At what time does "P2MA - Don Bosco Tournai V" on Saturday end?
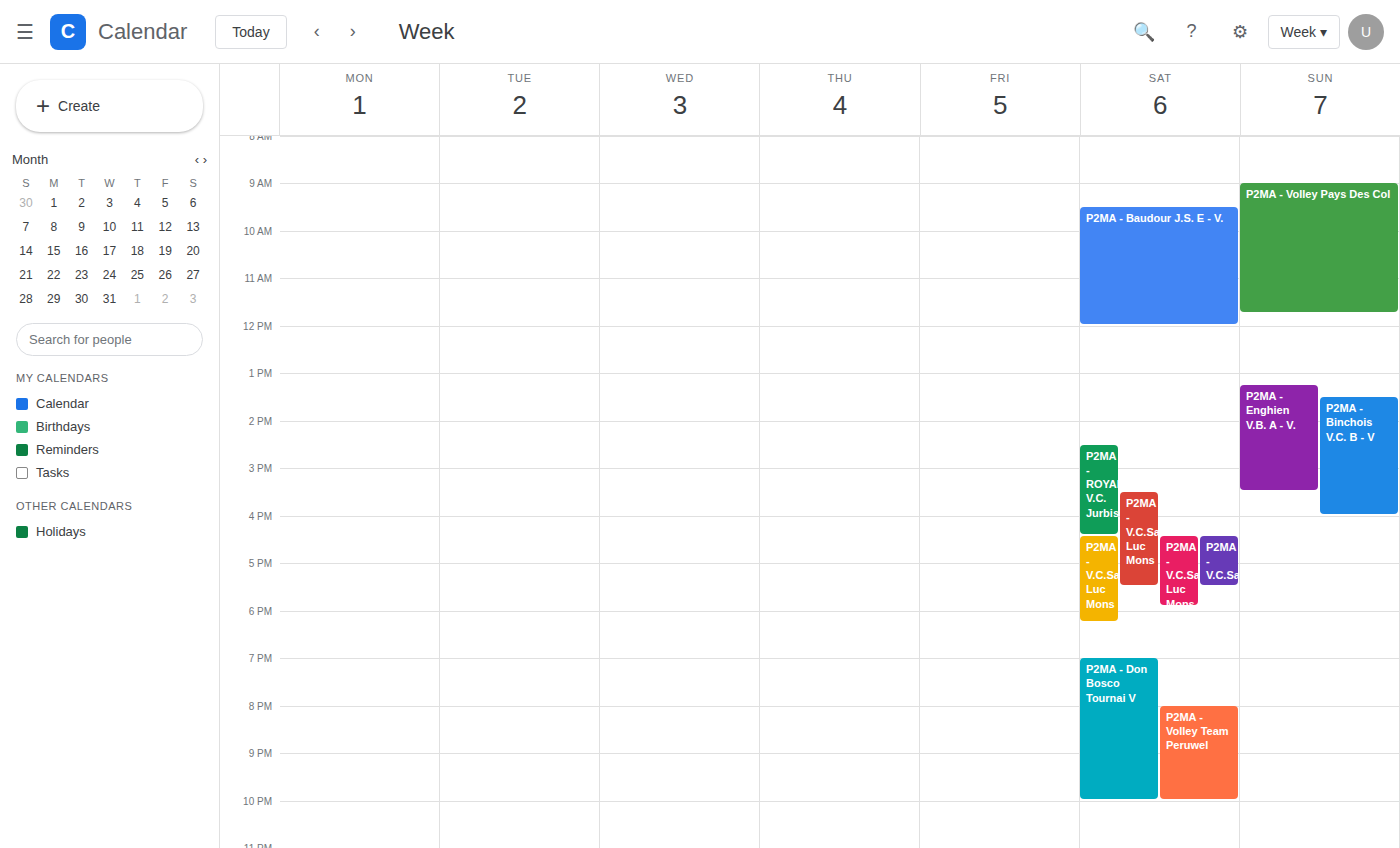
10:00 PM